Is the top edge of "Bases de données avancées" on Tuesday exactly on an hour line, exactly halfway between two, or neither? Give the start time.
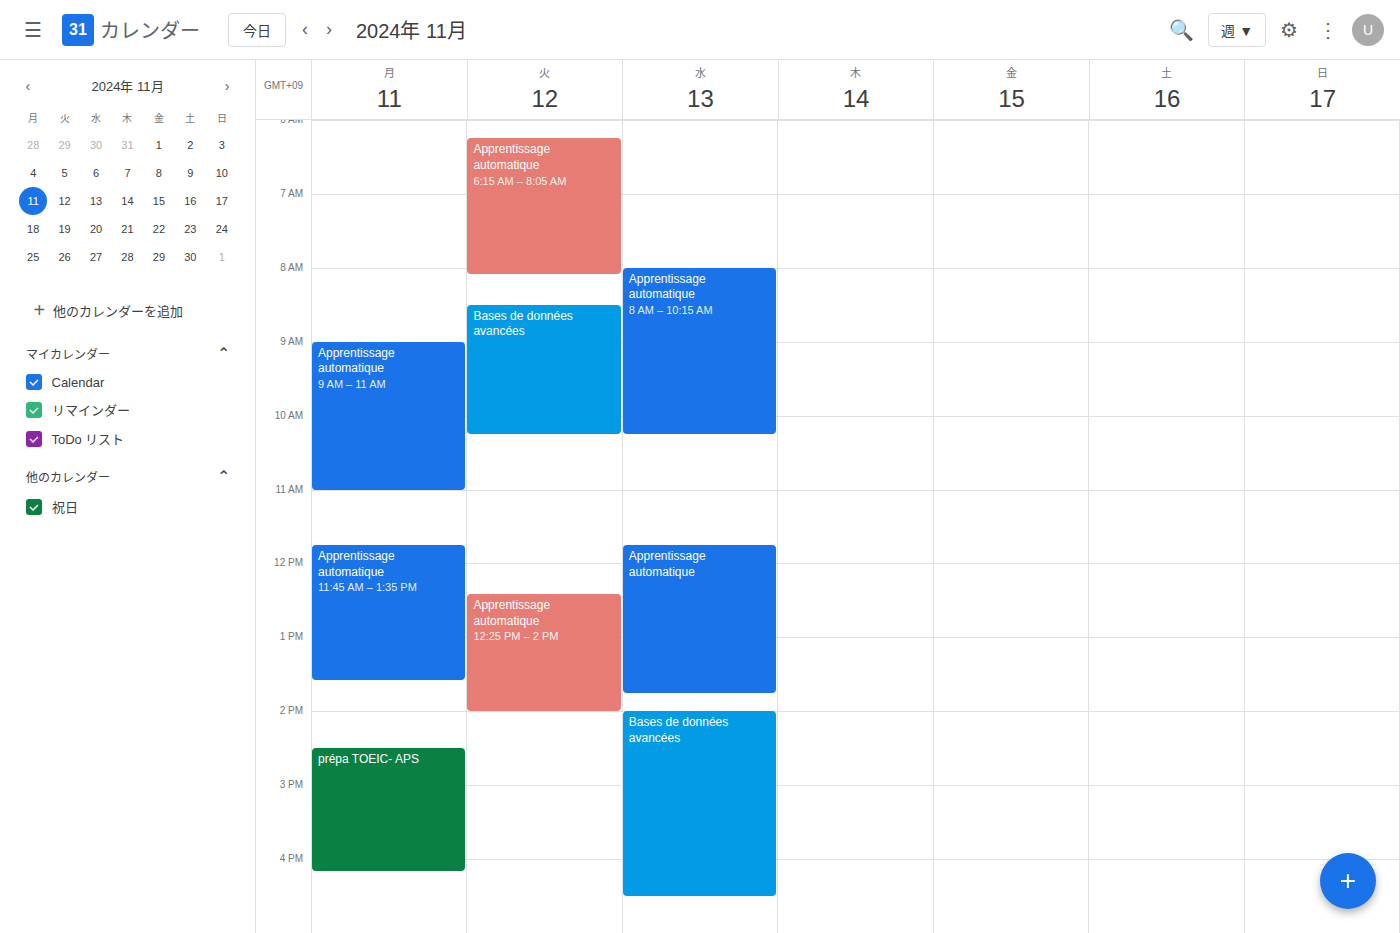
8:30 AM -- halfway between the 8 AM and 9 AM lines.